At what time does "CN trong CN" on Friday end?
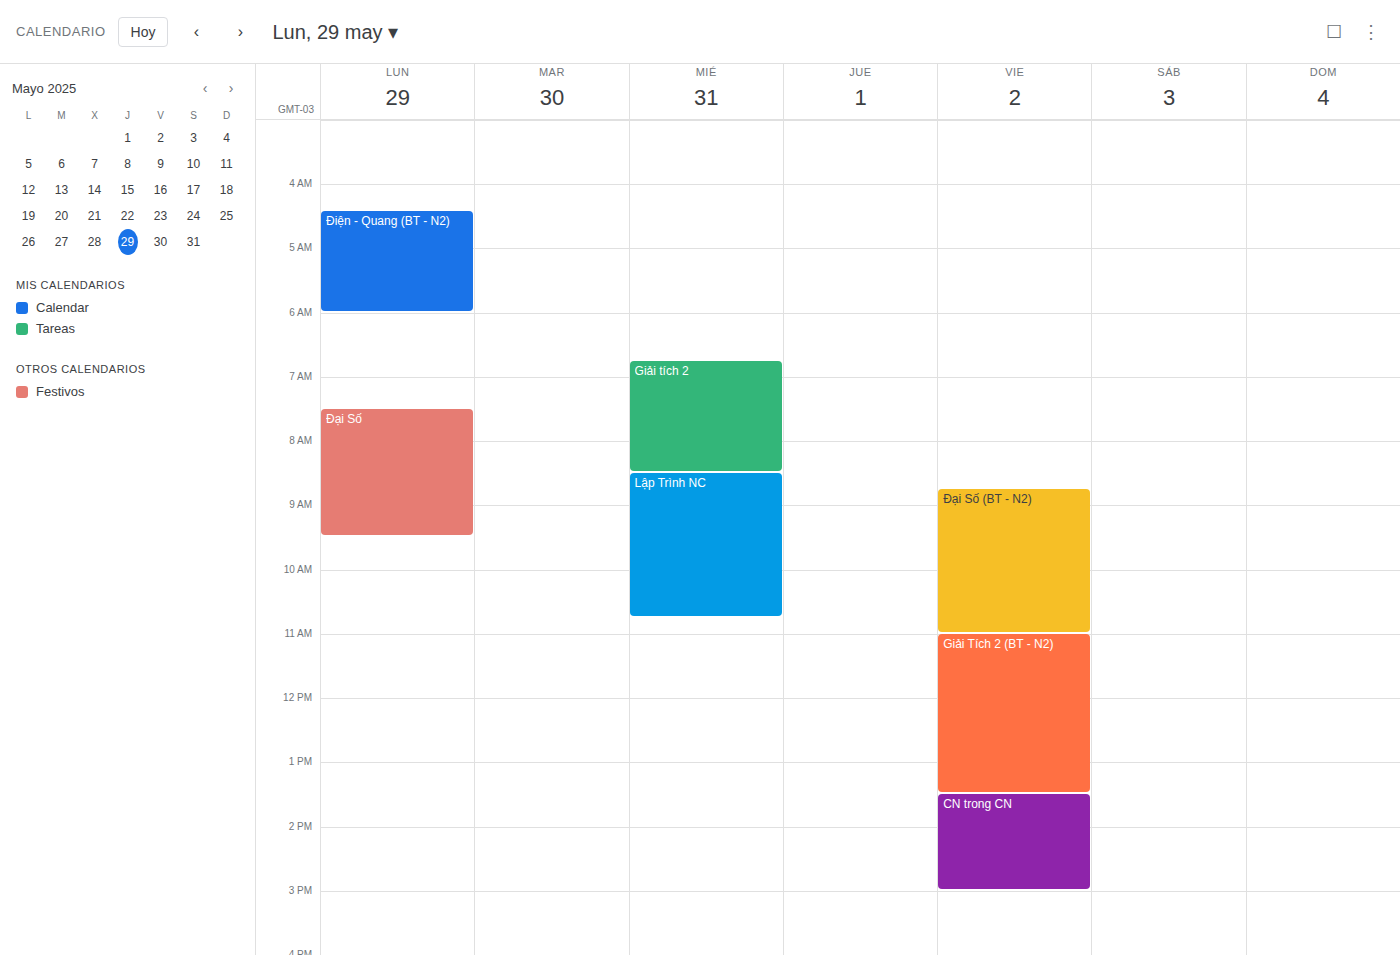
3:00 PM